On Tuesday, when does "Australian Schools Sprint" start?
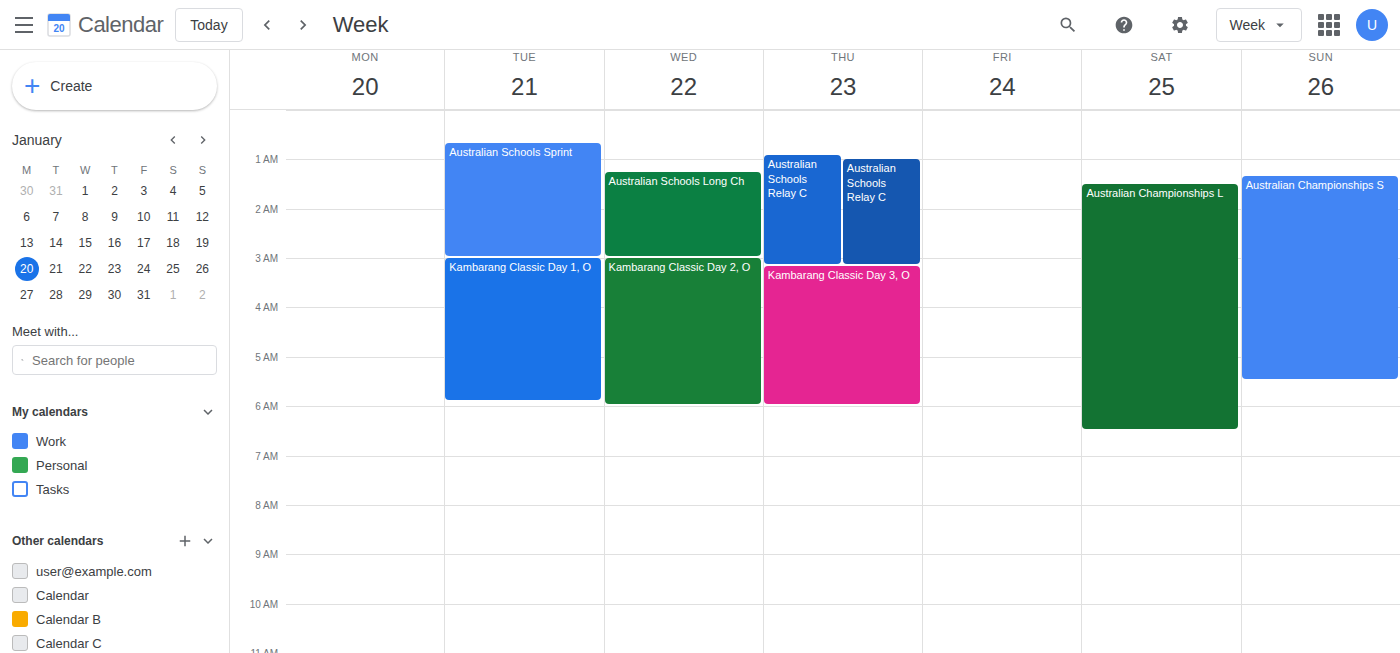
12:40 AM